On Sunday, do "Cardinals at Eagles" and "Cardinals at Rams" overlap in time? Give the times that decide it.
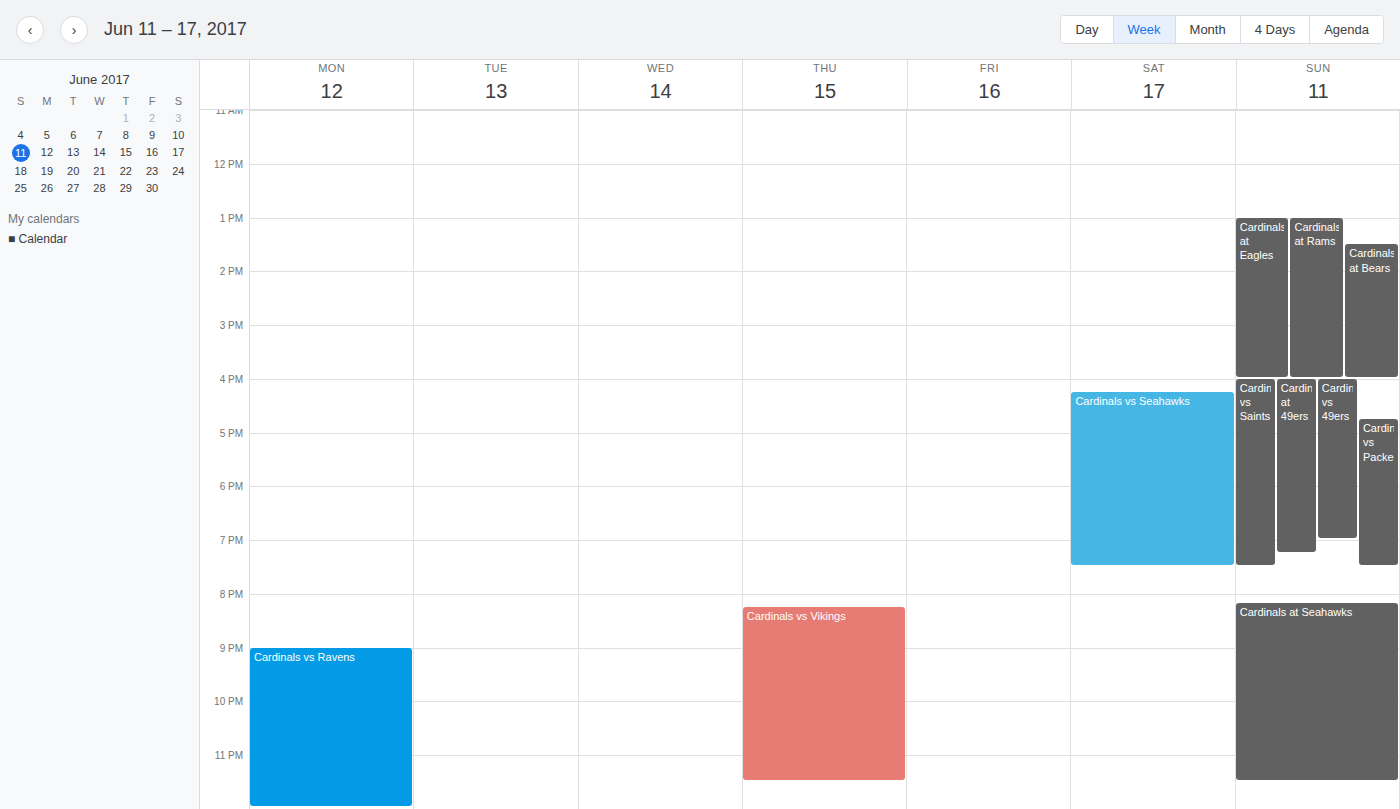
"Cardinals at Eagles" runs 13:00 to 16:00, inside "Cardinals at Rams" -- they overlap.